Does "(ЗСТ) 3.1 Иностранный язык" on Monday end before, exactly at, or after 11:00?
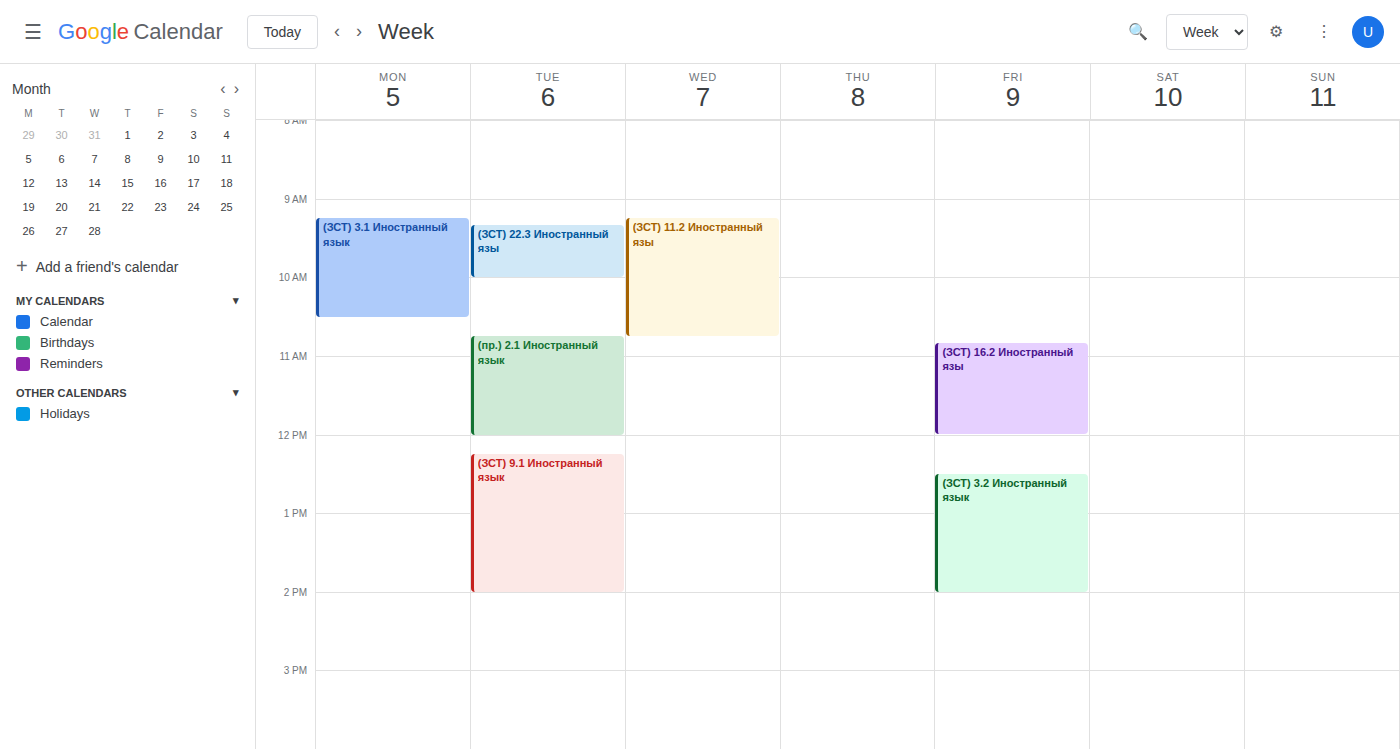
10:30 -- before 11:00, 30 minutes above the 11:00 line.